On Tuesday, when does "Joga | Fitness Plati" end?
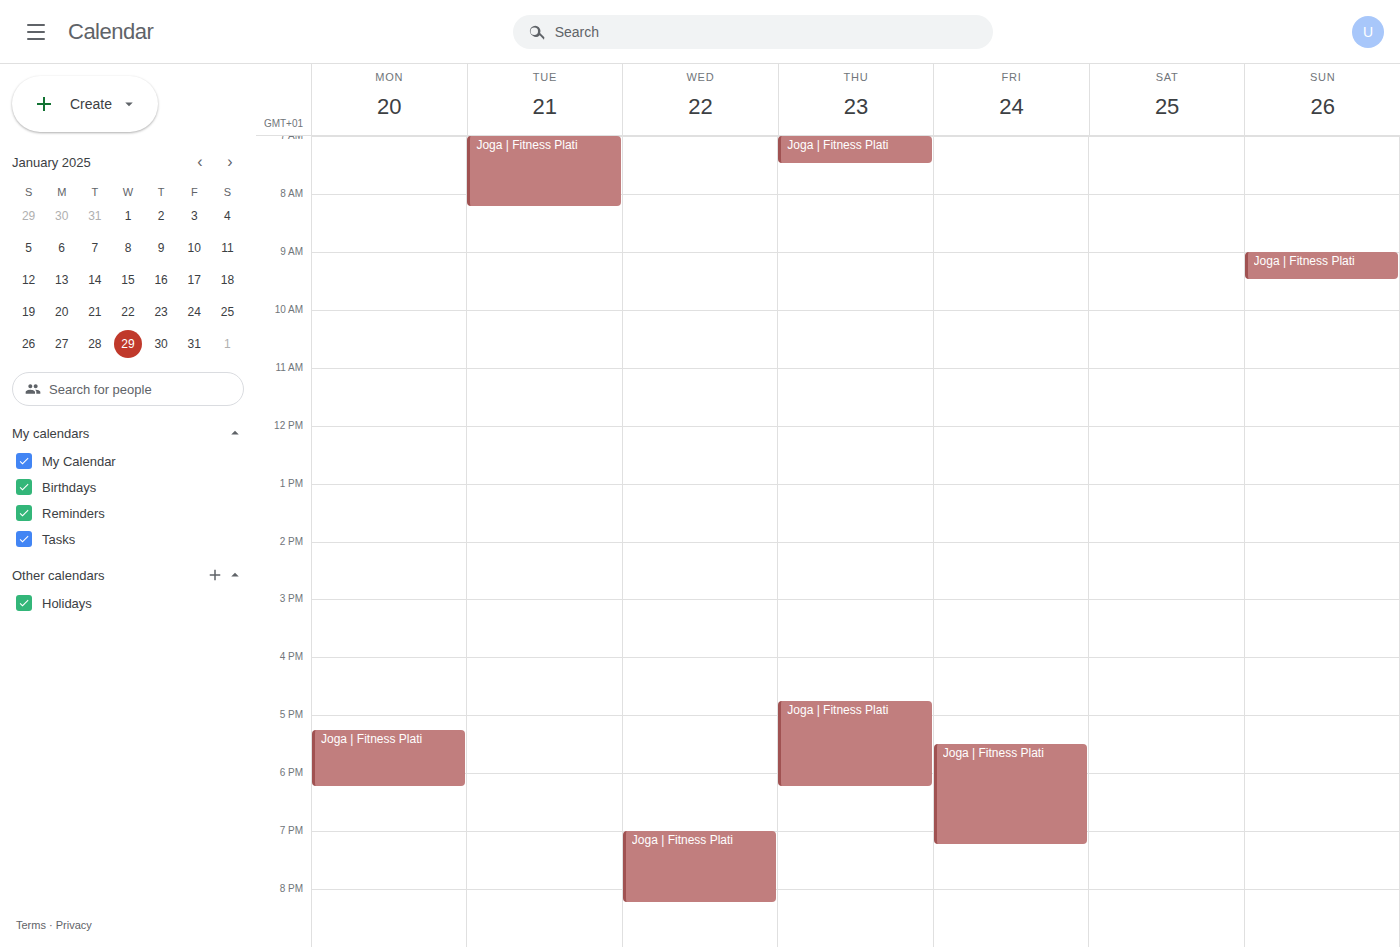
8:15 AM